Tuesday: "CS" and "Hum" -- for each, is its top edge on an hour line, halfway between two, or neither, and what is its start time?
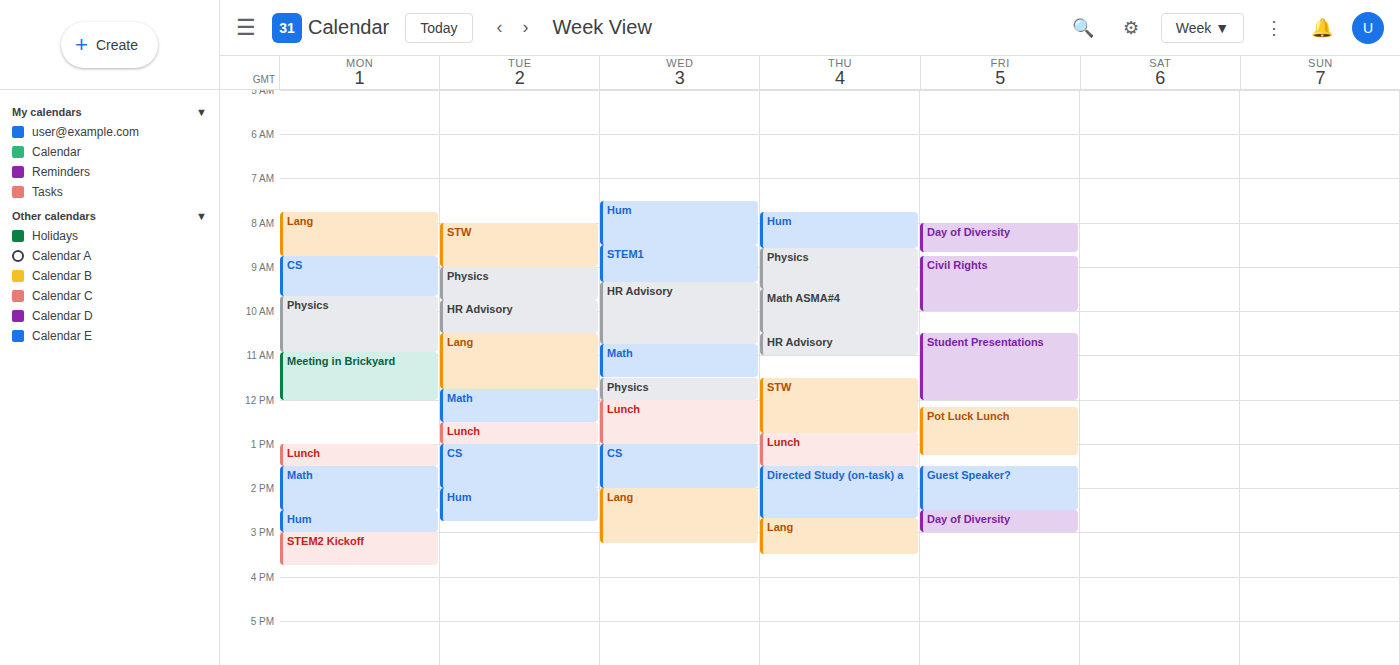
"CS": 1:00 PM, exactly on the 1 PM line. "Hum": 2:00 PM, exactly on the 2 PM line.